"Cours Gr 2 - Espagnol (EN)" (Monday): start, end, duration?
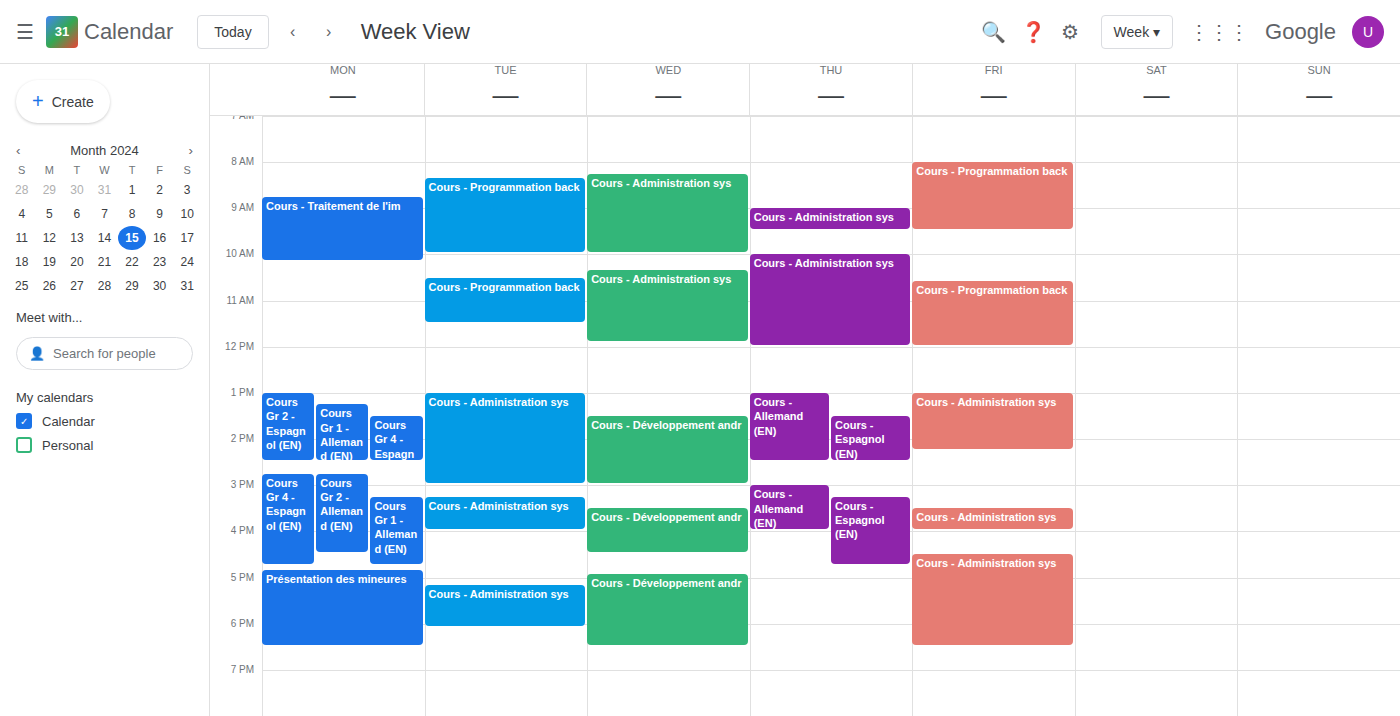
1:00 PM to 2:30 PM, 1 hour 30 minutes